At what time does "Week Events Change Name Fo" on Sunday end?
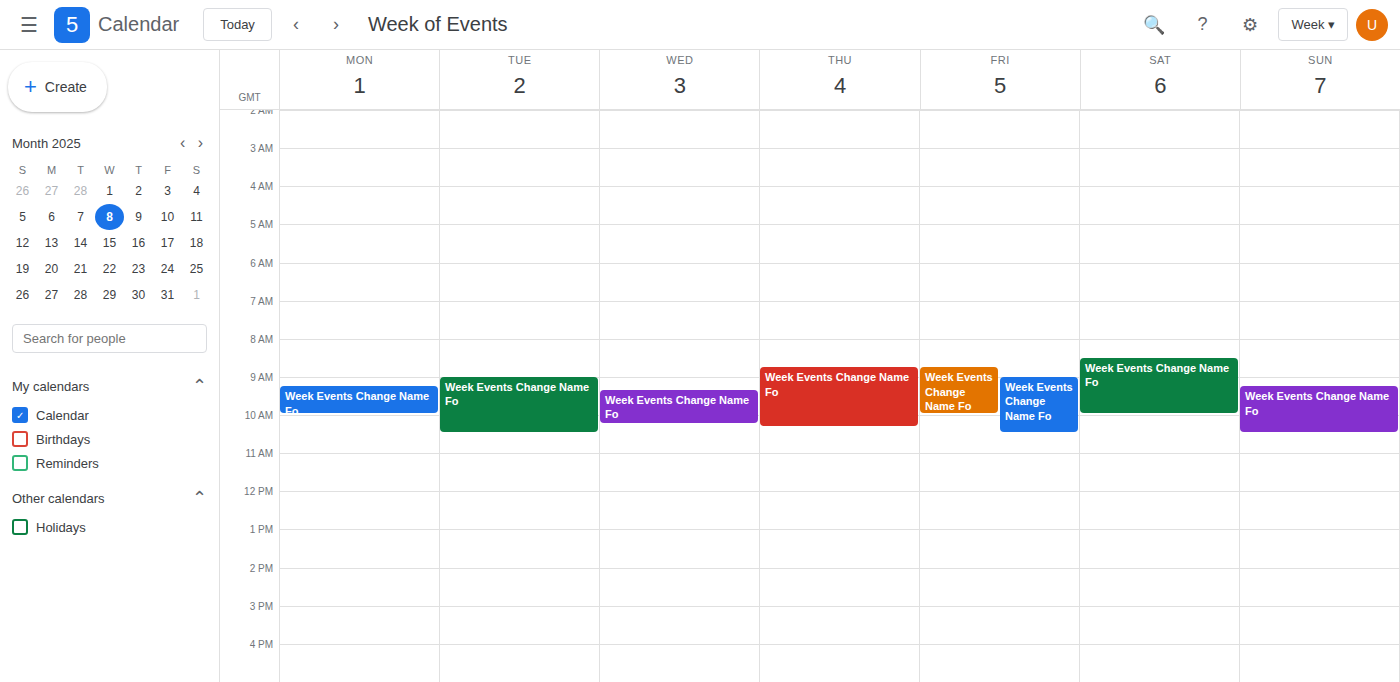
10:30